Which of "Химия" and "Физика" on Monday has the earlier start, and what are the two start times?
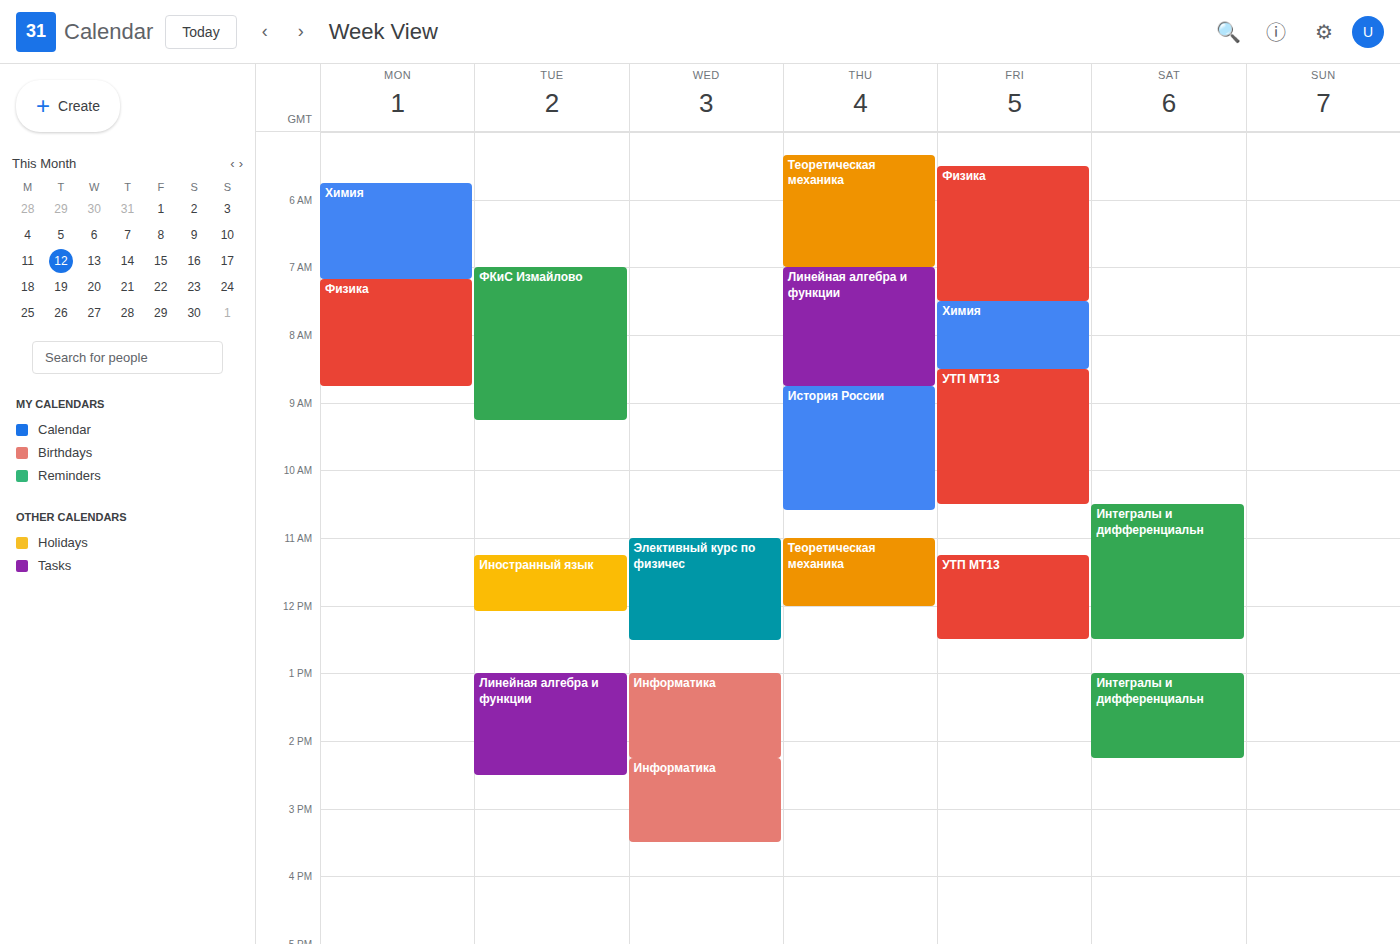
"Химия" 5:45 AM; "Физика" 7:10 AM.